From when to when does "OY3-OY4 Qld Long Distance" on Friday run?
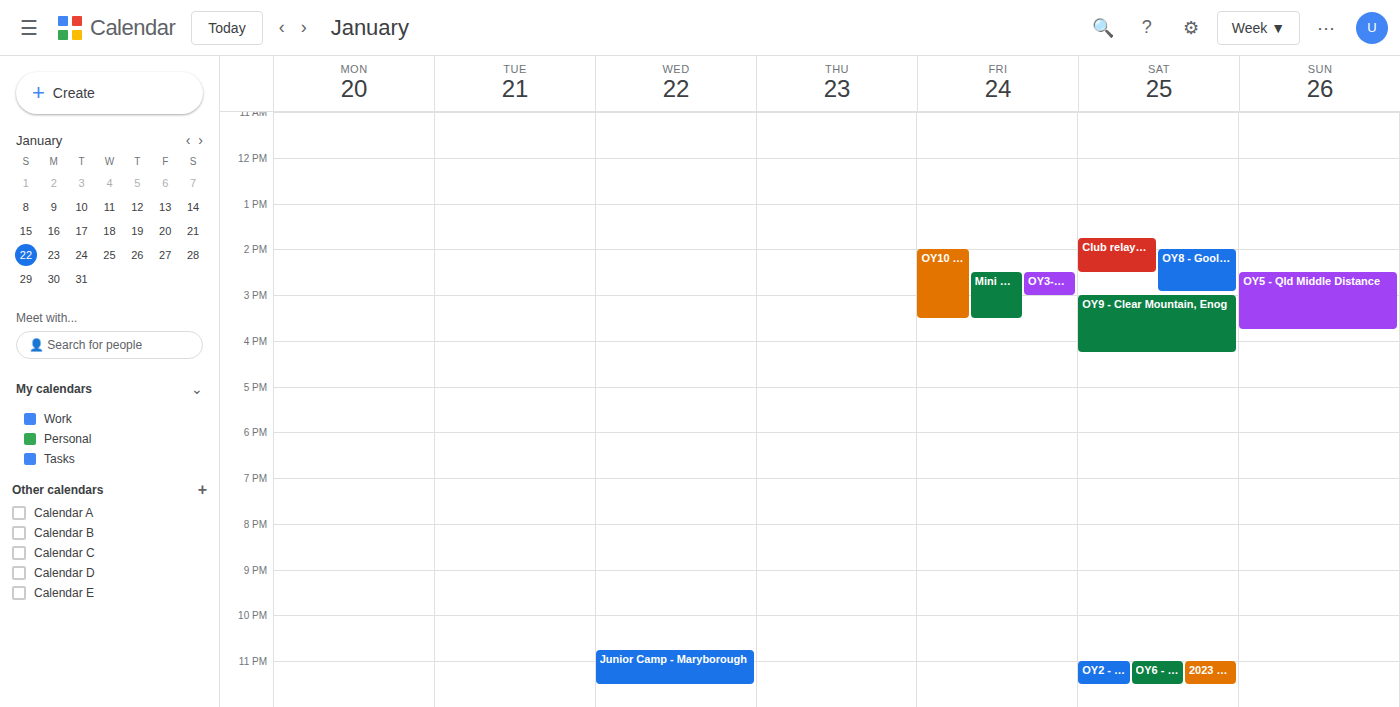
2:30 PM to 3:00 PM